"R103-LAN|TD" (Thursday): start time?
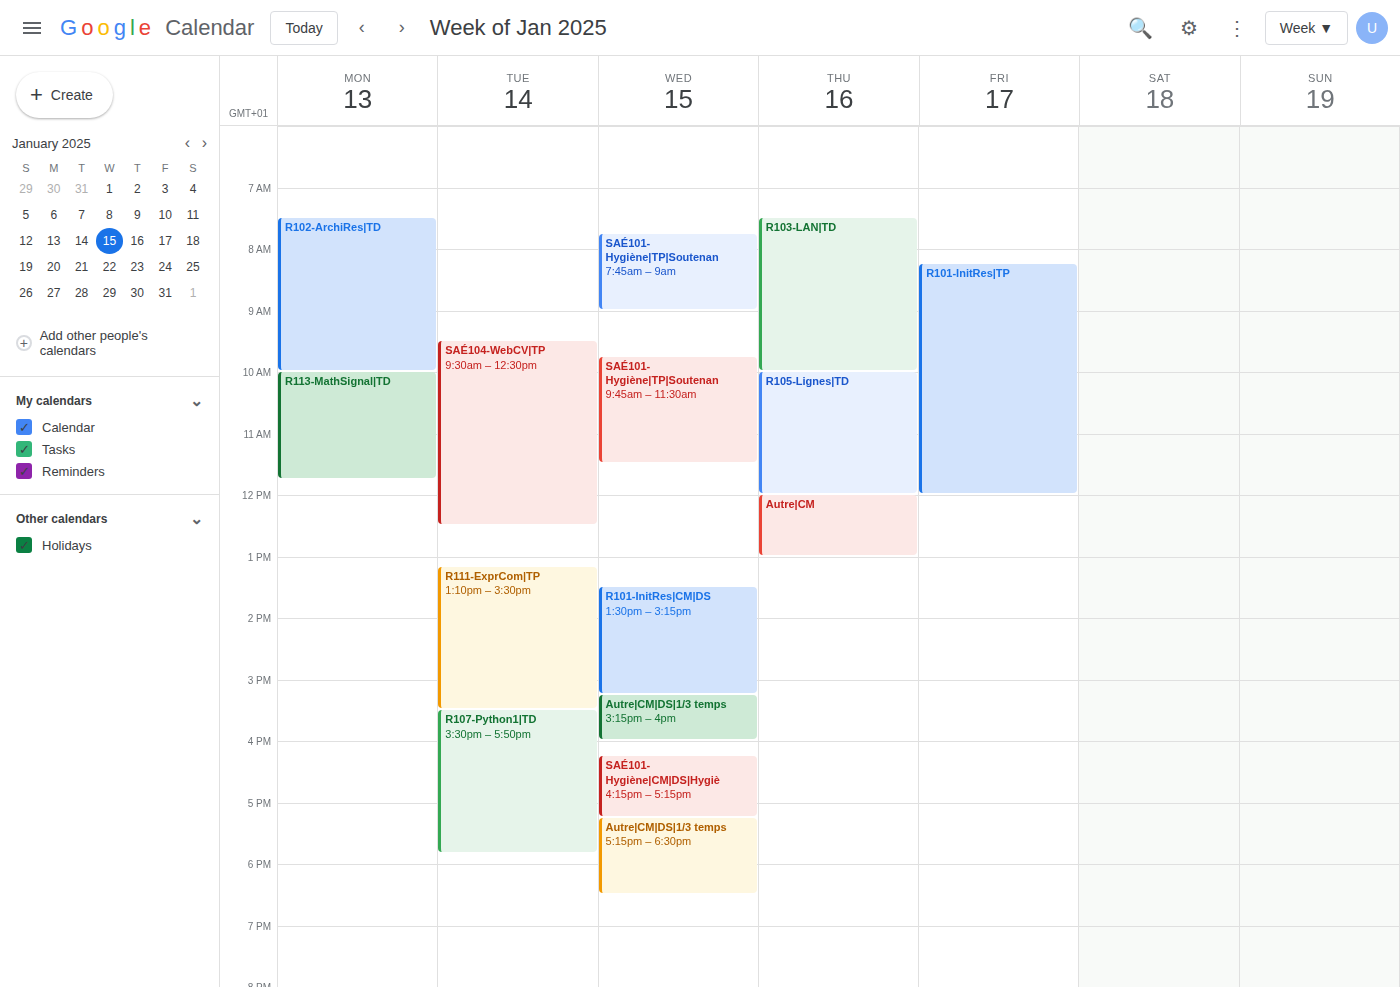
07:30